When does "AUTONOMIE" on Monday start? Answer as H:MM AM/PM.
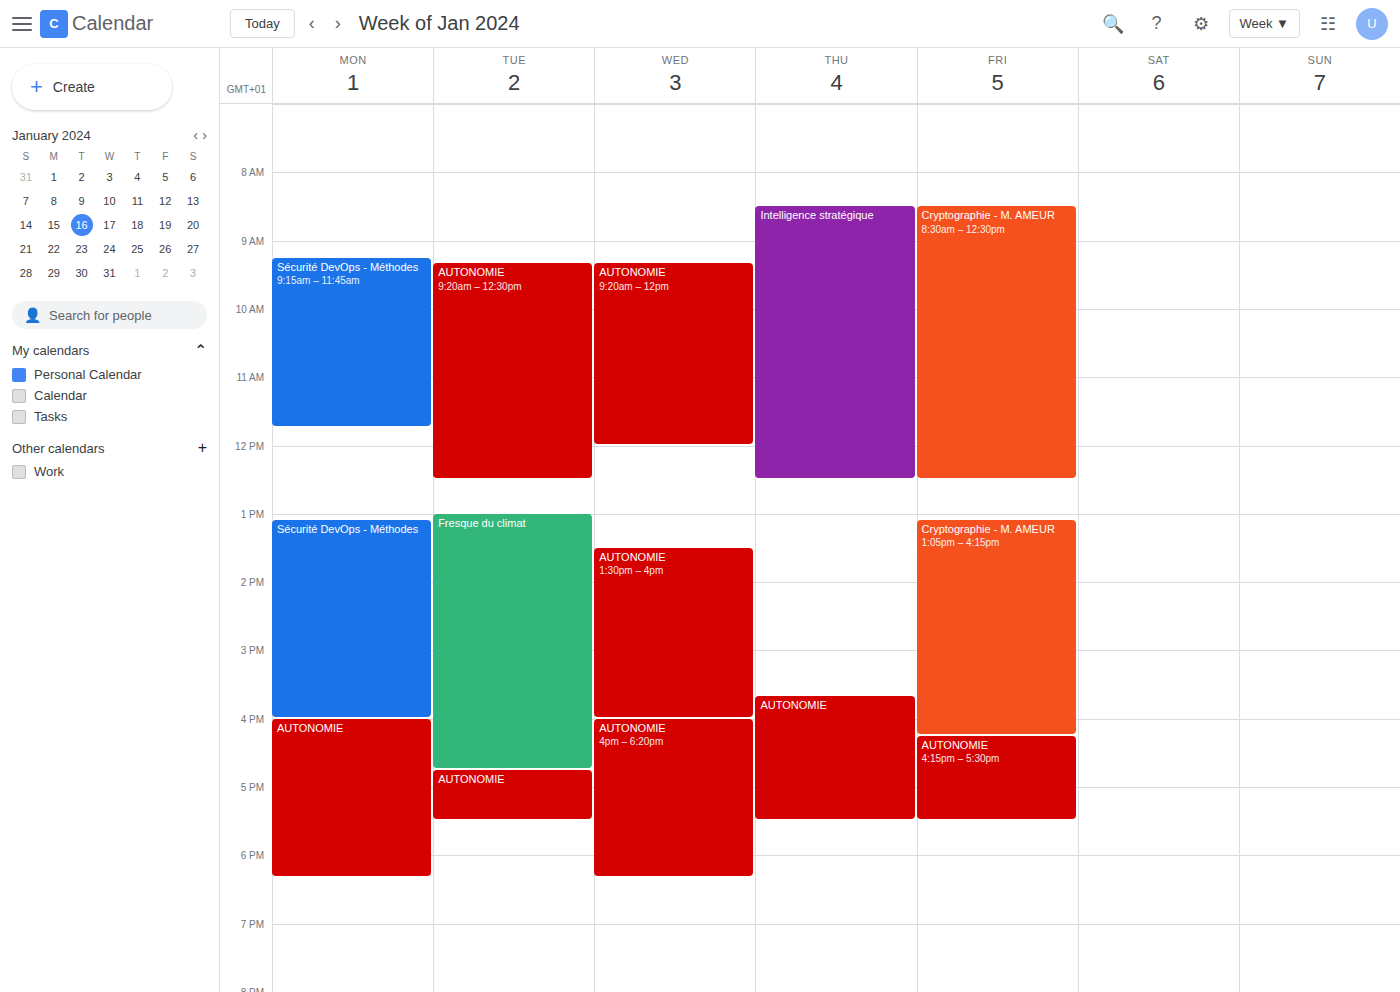
4:00 PM